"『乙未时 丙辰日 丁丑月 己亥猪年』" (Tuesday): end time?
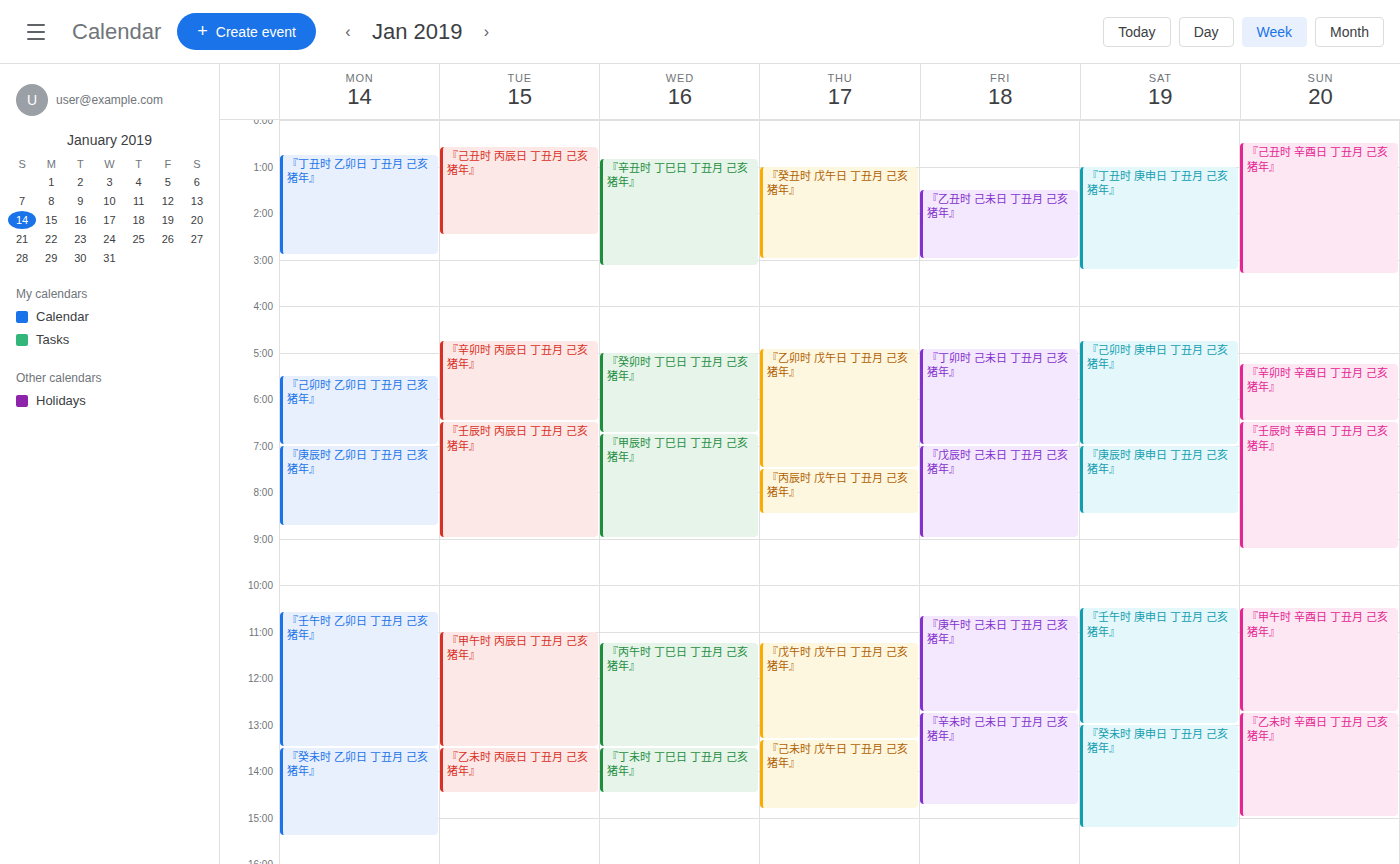
2:30 PM